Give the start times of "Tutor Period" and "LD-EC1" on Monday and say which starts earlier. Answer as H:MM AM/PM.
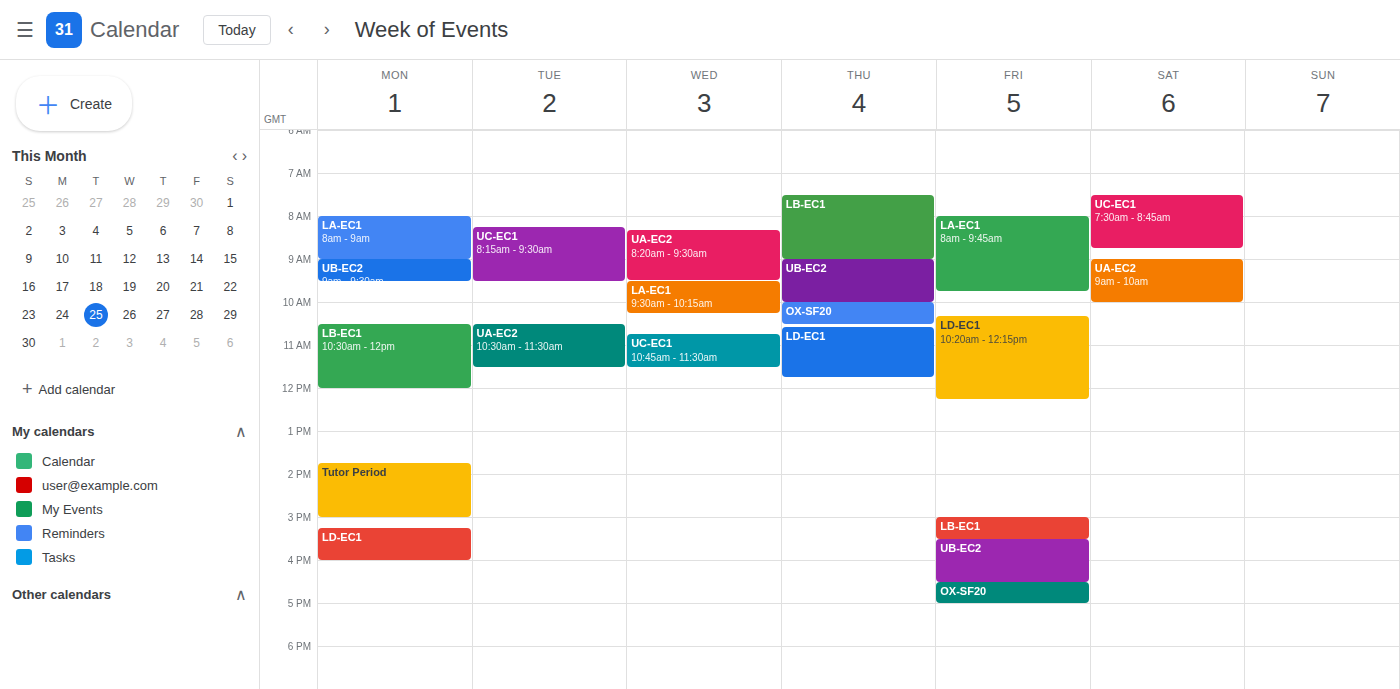
"Tutor Period" 1:45 PM; "LD-EC1" 3:15 PM.